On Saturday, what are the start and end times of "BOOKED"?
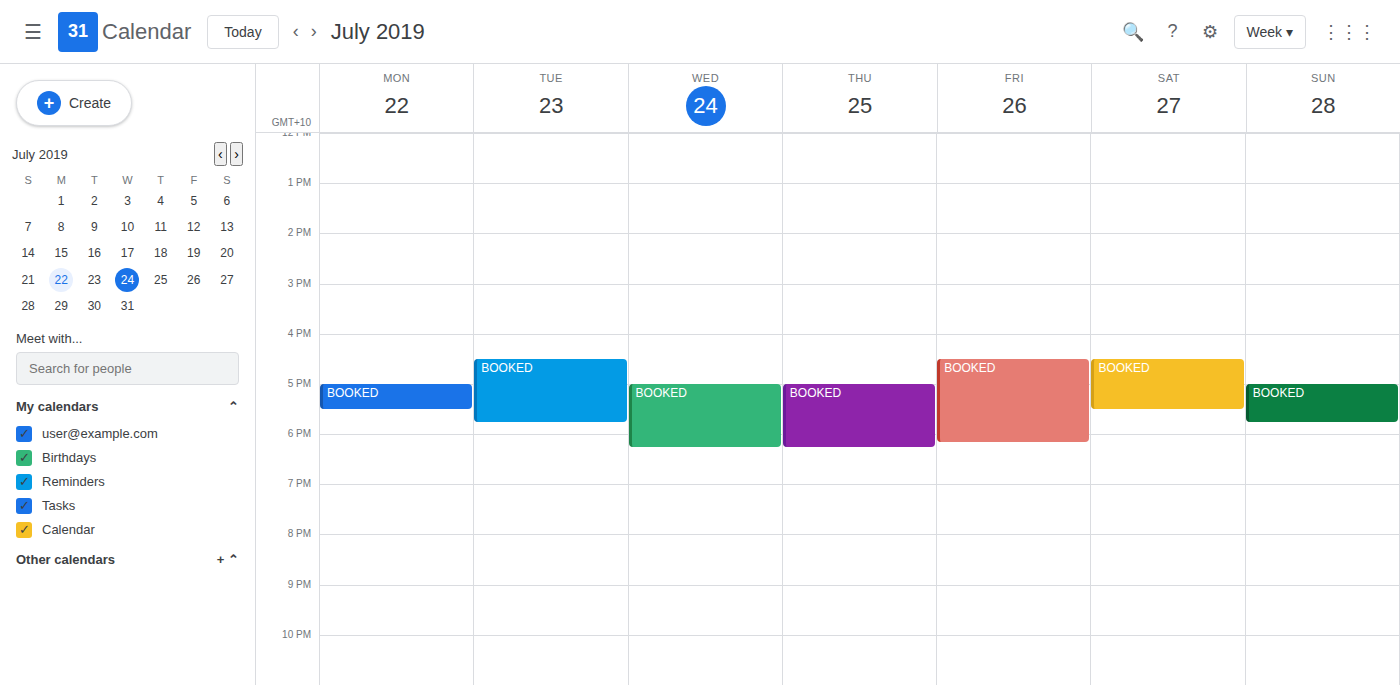
4:30 PM to 5:30 PM